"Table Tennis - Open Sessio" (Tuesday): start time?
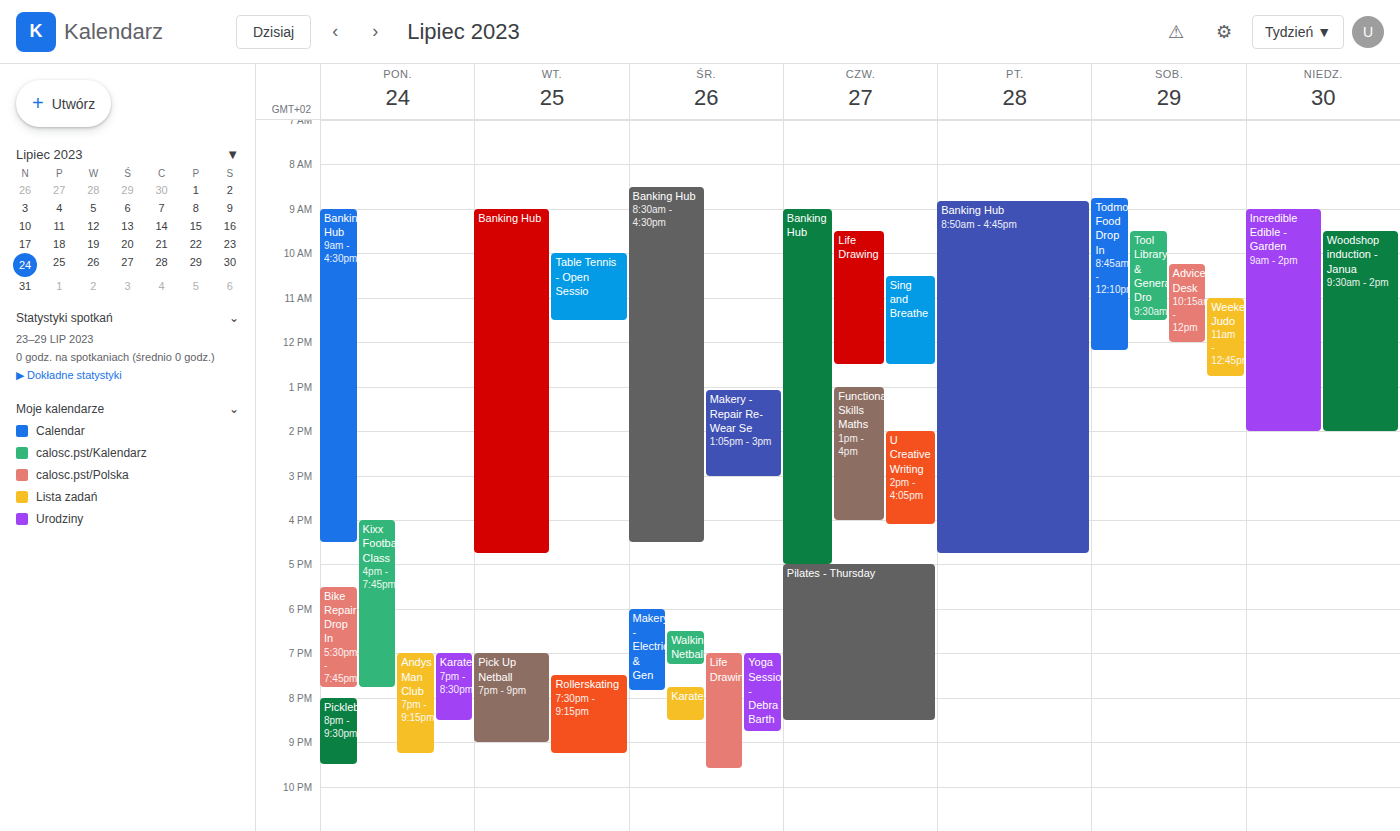
10:00